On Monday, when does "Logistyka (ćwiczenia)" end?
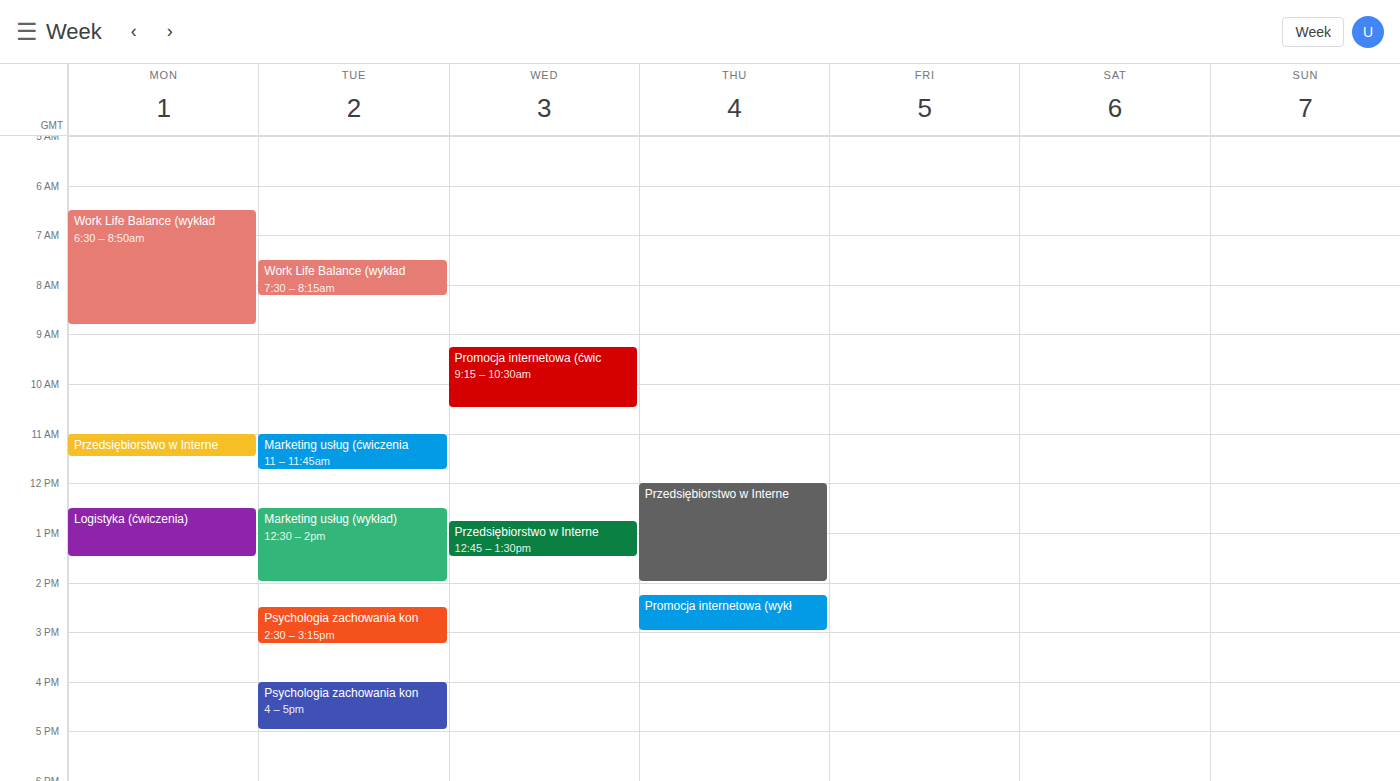
1:30 PM